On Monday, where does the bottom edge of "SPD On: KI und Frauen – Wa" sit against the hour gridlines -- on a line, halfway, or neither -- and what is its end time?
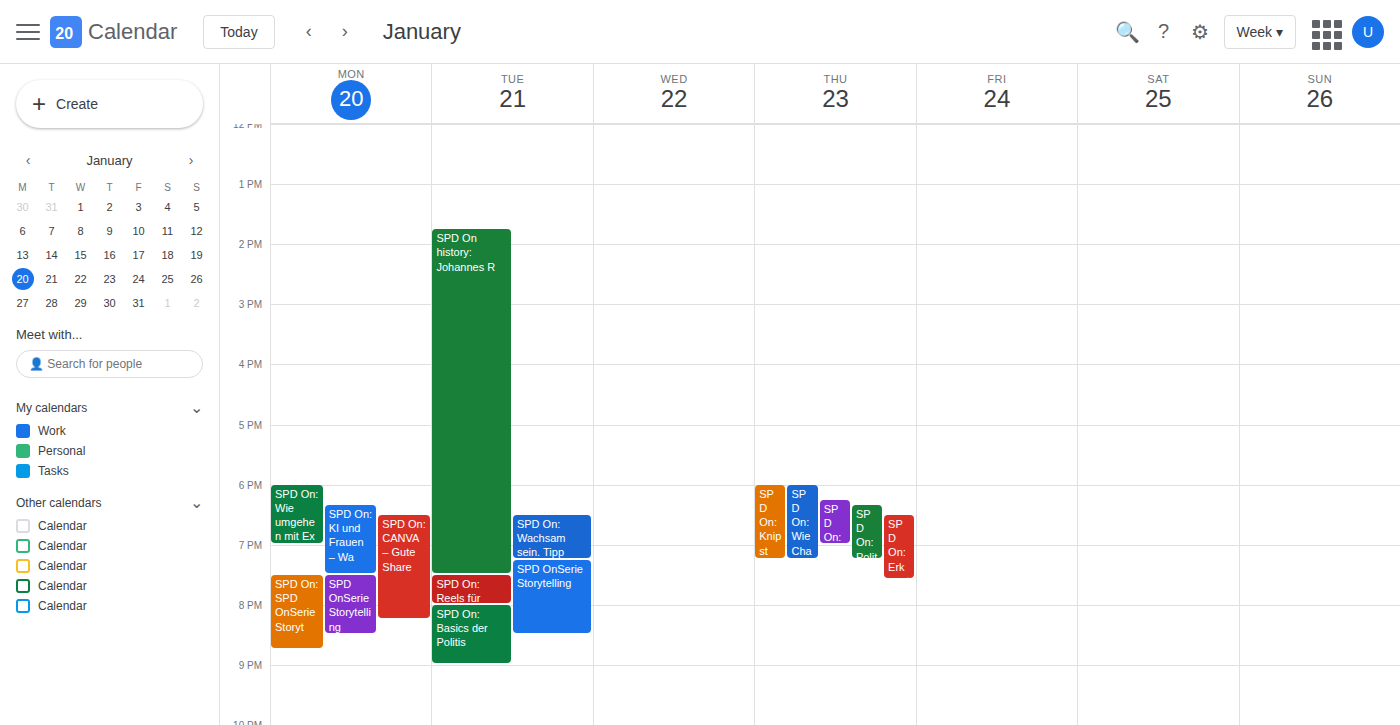
7:30 PM -- halfway between the 7 PM and 8 PM lines.